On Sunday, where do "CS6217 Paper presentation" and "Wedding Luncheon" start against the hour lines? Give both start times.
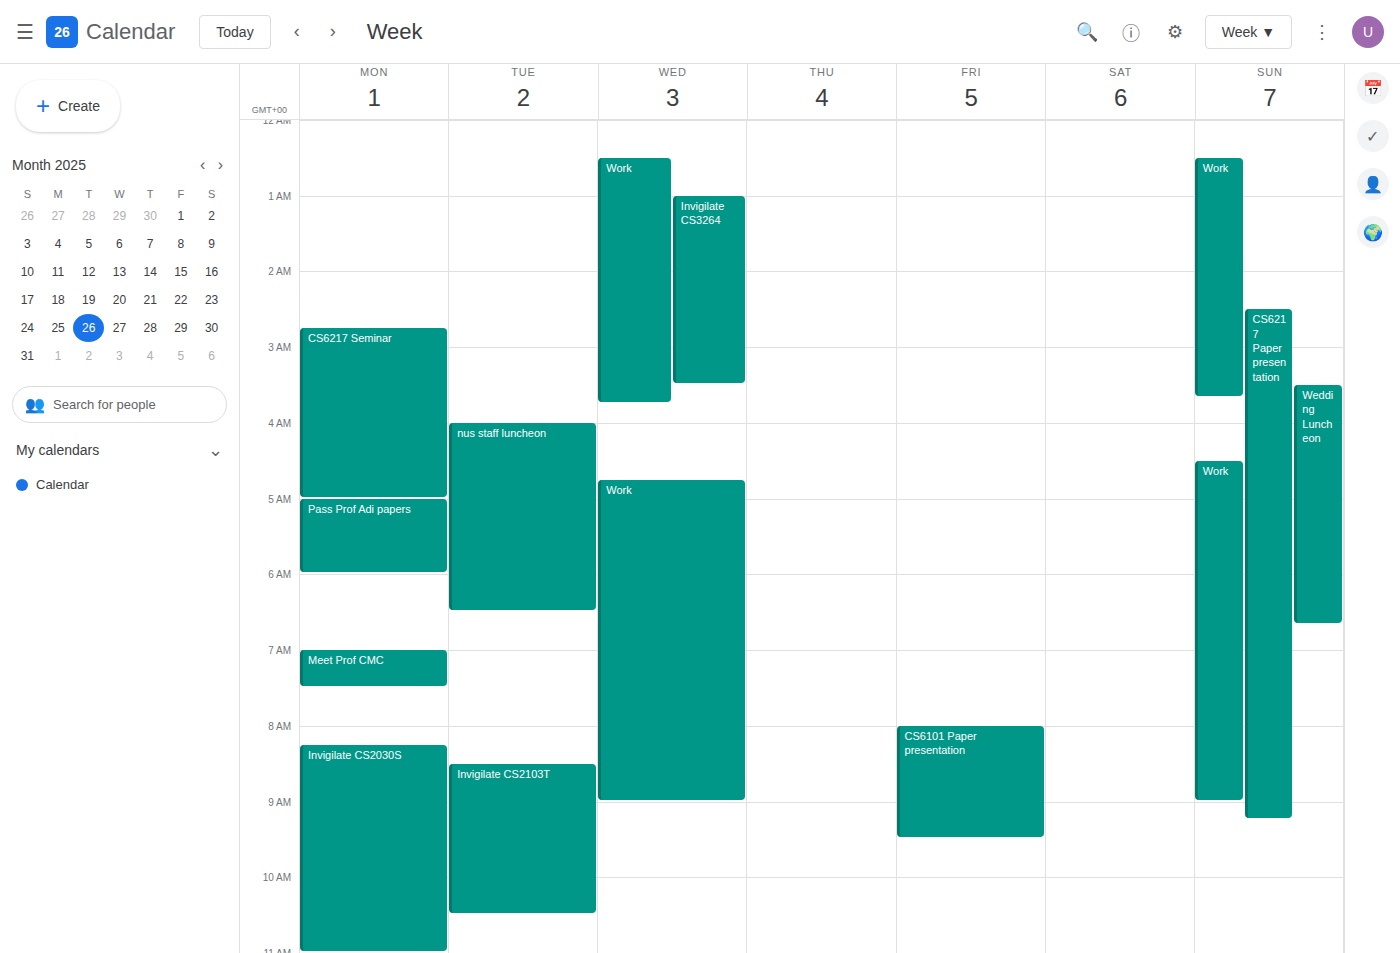
"CS6217 Paper presentation": 2:30 AM, halfway between the 2 AM and 3 AM lines. "Wedding Luncheon": 3:30 AM, halfway between the 3 AM and 4 AM lines.